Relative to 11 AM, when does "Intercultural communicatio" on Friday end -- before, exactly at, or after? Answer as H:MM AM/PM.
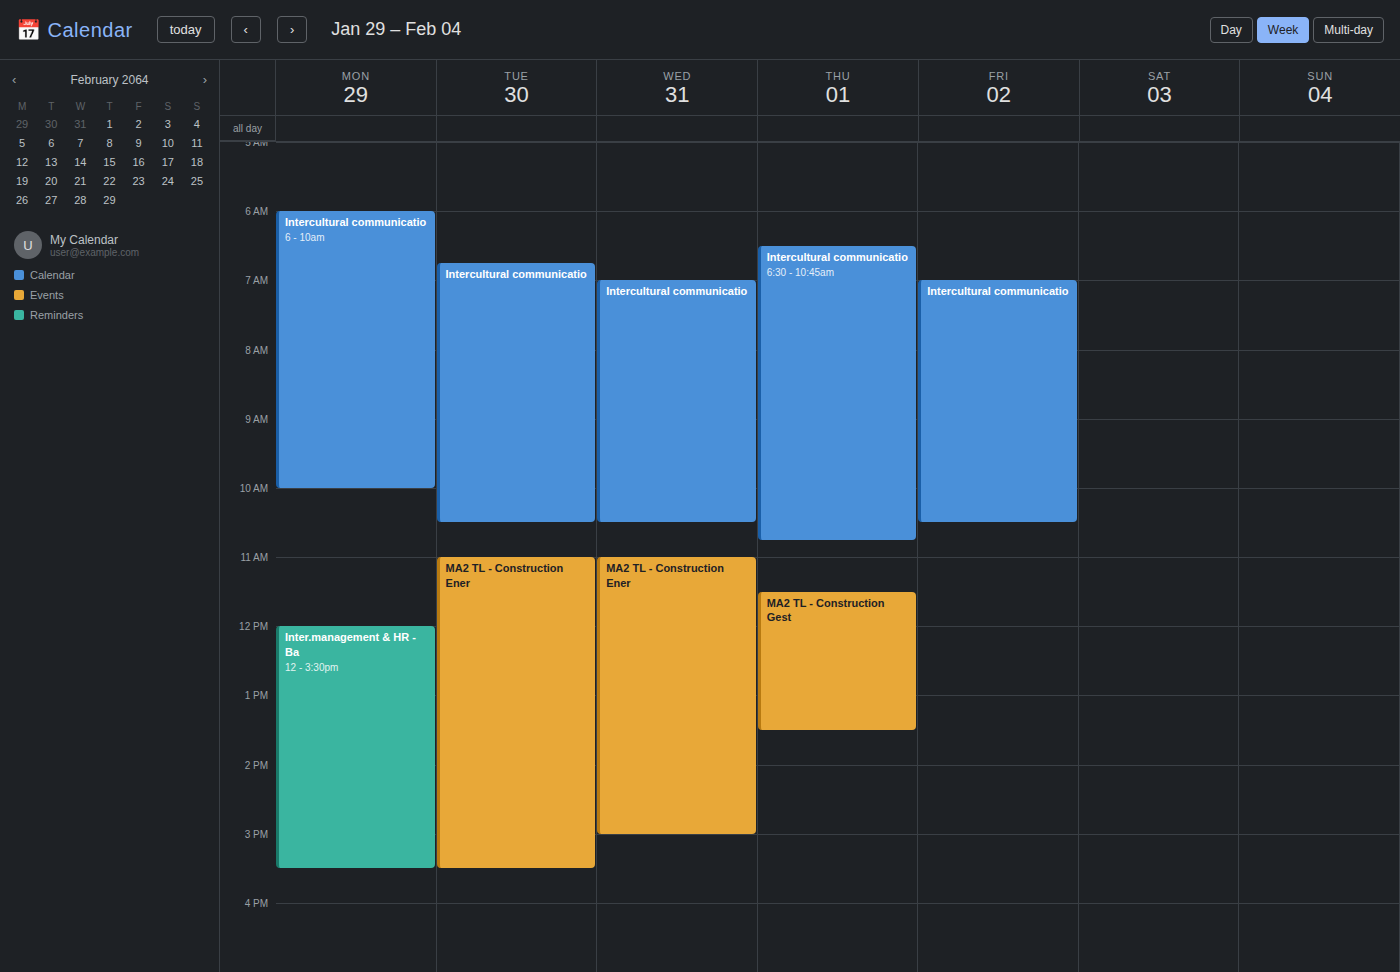
10:30 AM -- before 11 AM, 30 minutes above the 11 AM line.